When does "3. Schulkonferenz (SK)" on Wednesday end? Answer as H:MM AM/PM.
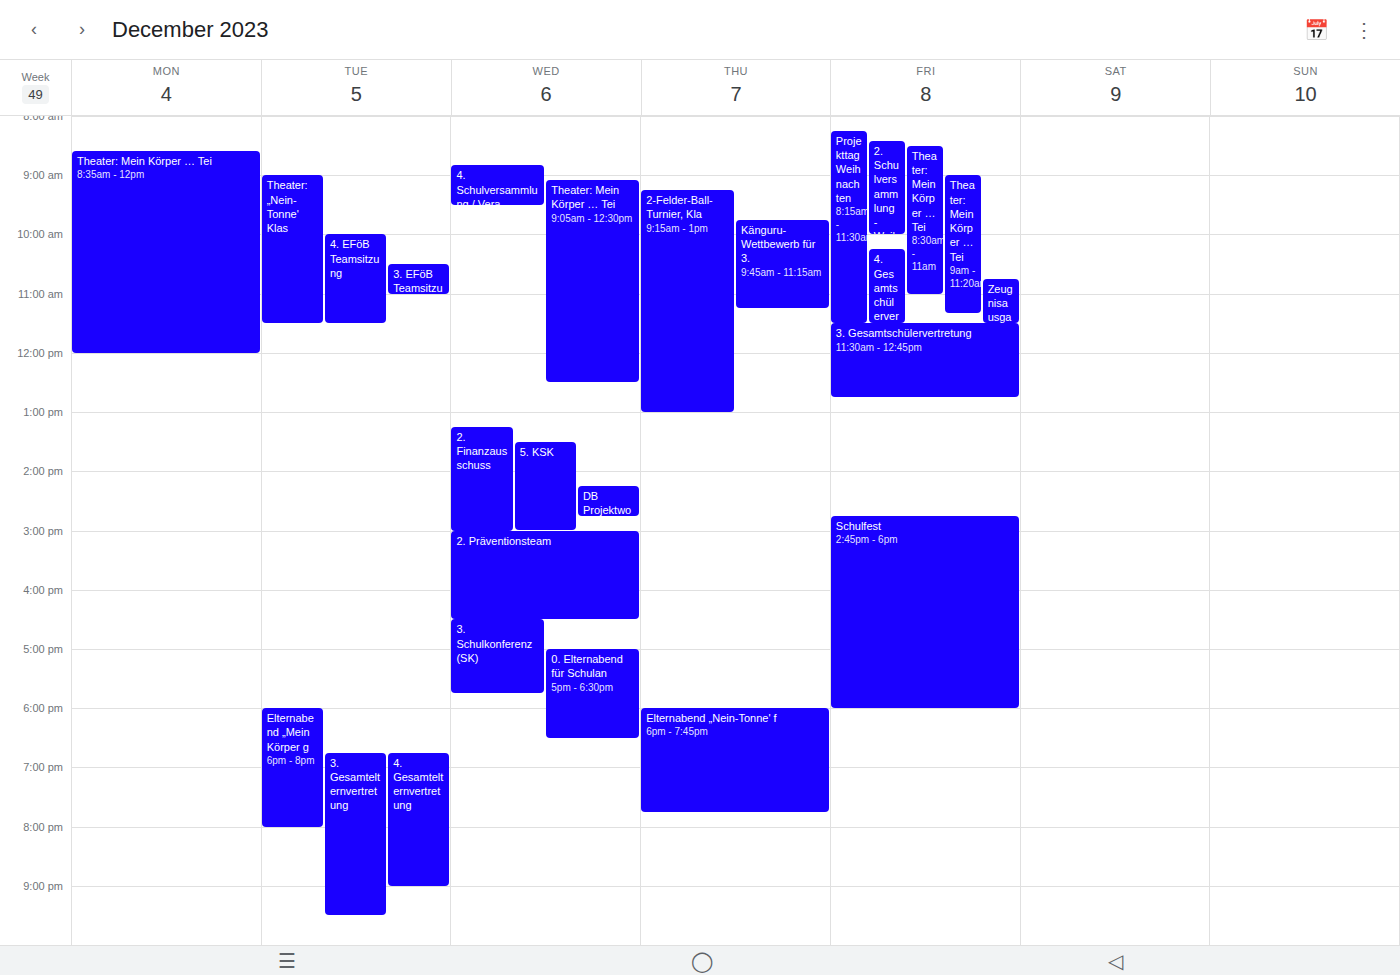
5:45 PM